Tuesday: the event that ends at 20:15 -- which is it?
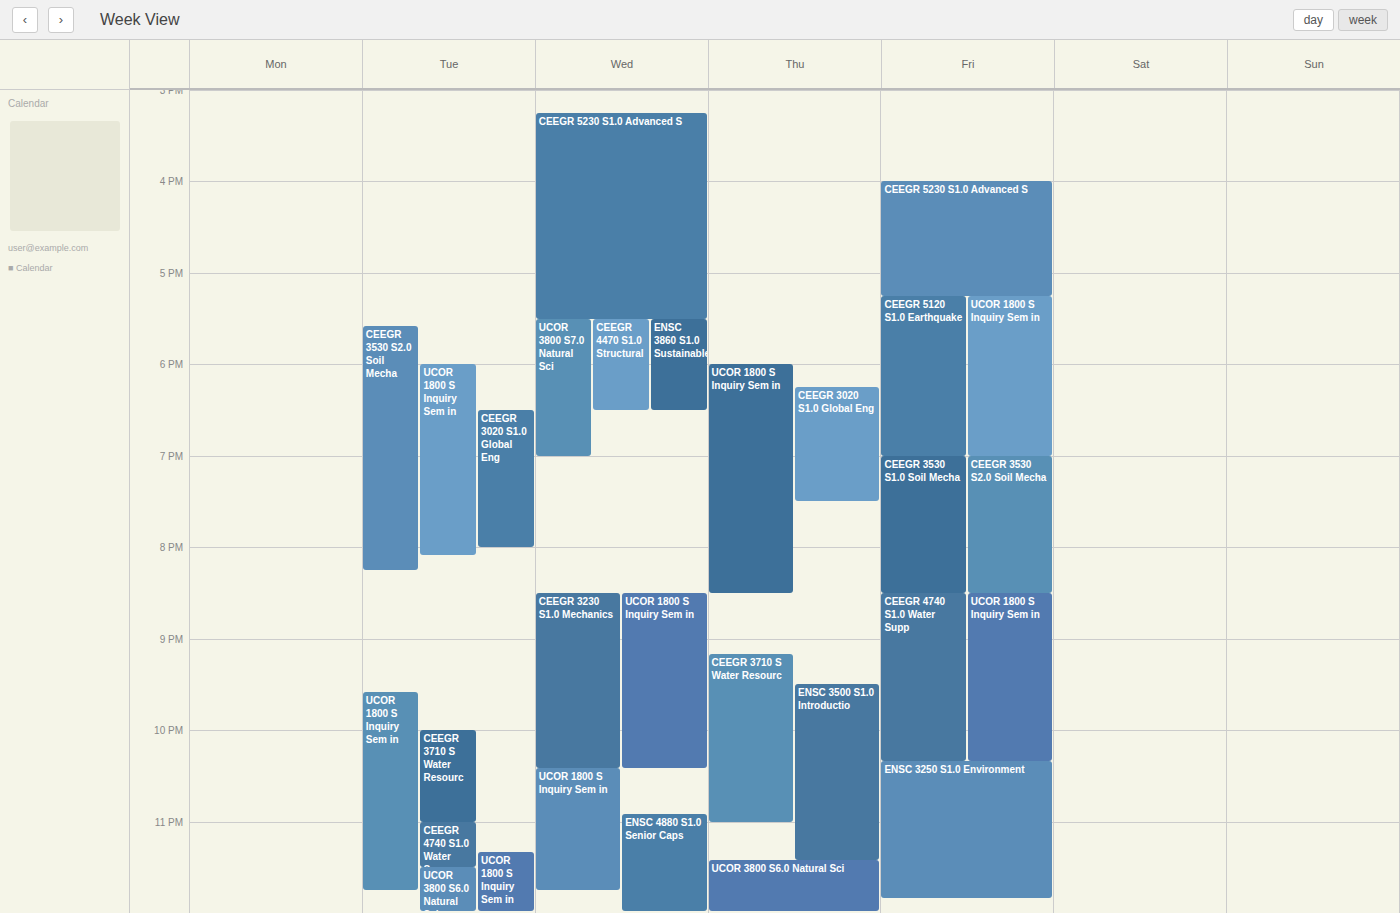
"CEEGR 3530 S2.0 Soil Mecha"